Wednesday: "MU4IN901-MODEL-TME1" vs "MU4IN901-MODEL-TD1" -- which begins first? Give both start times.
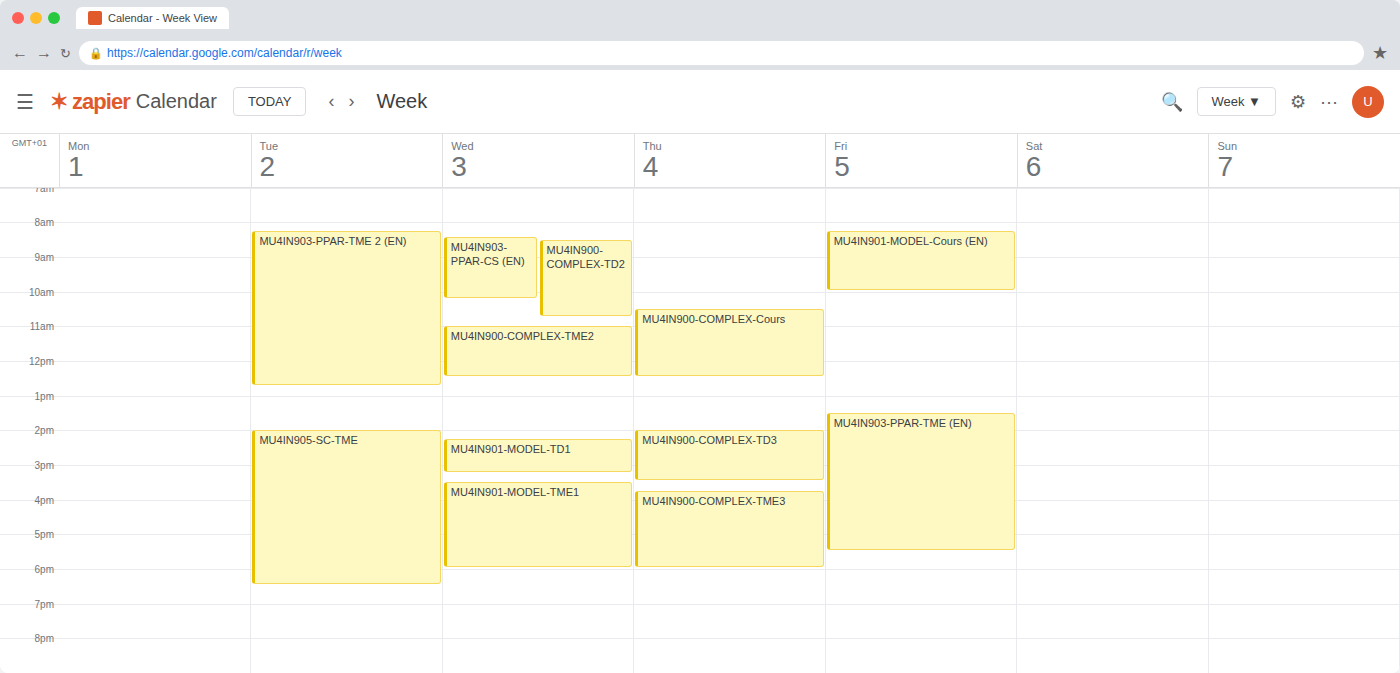
"MU4IN901-MODEL-TD1" 2:15 PM; "MU4IN901-MODEL-TME1" 3:30 PM.